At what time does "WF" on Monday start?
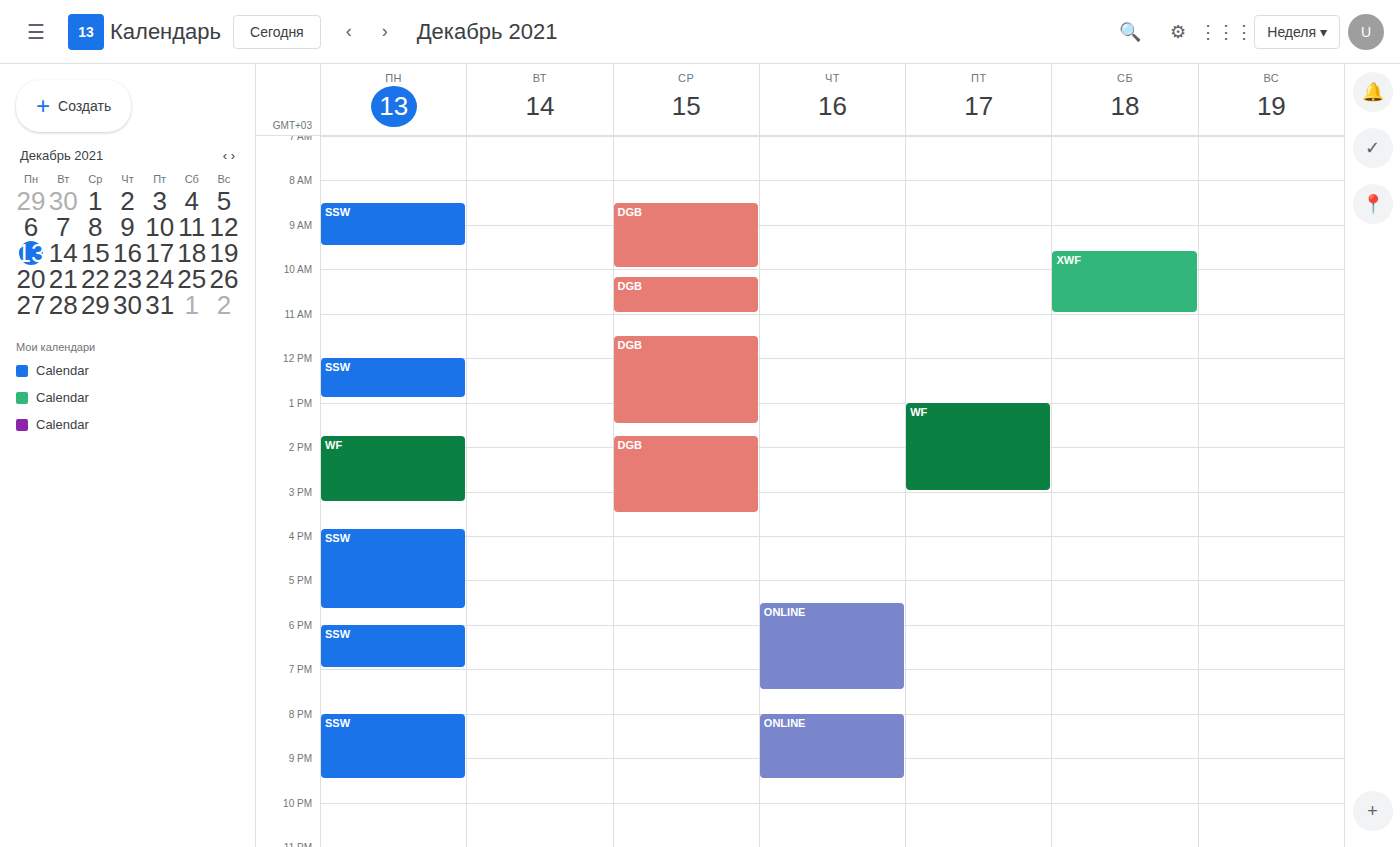
1:45 PM